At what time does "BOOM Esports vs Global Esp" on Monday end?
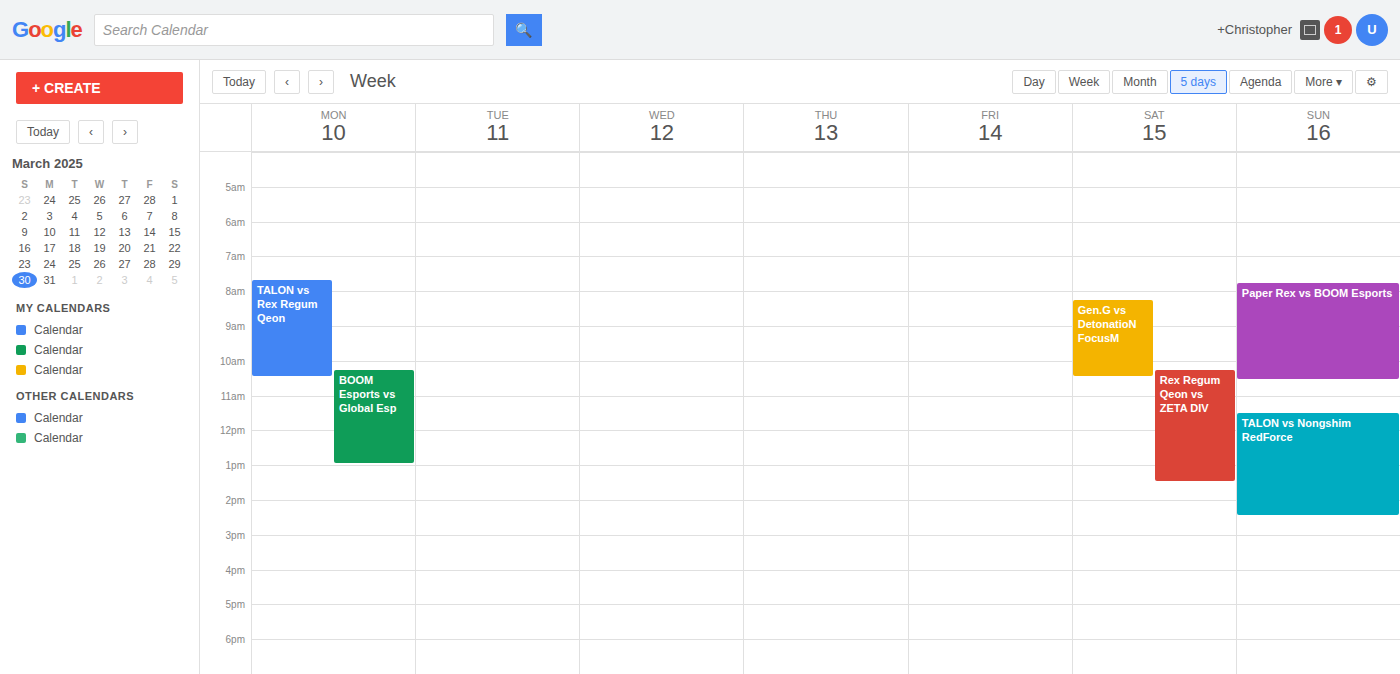
1:00 PM